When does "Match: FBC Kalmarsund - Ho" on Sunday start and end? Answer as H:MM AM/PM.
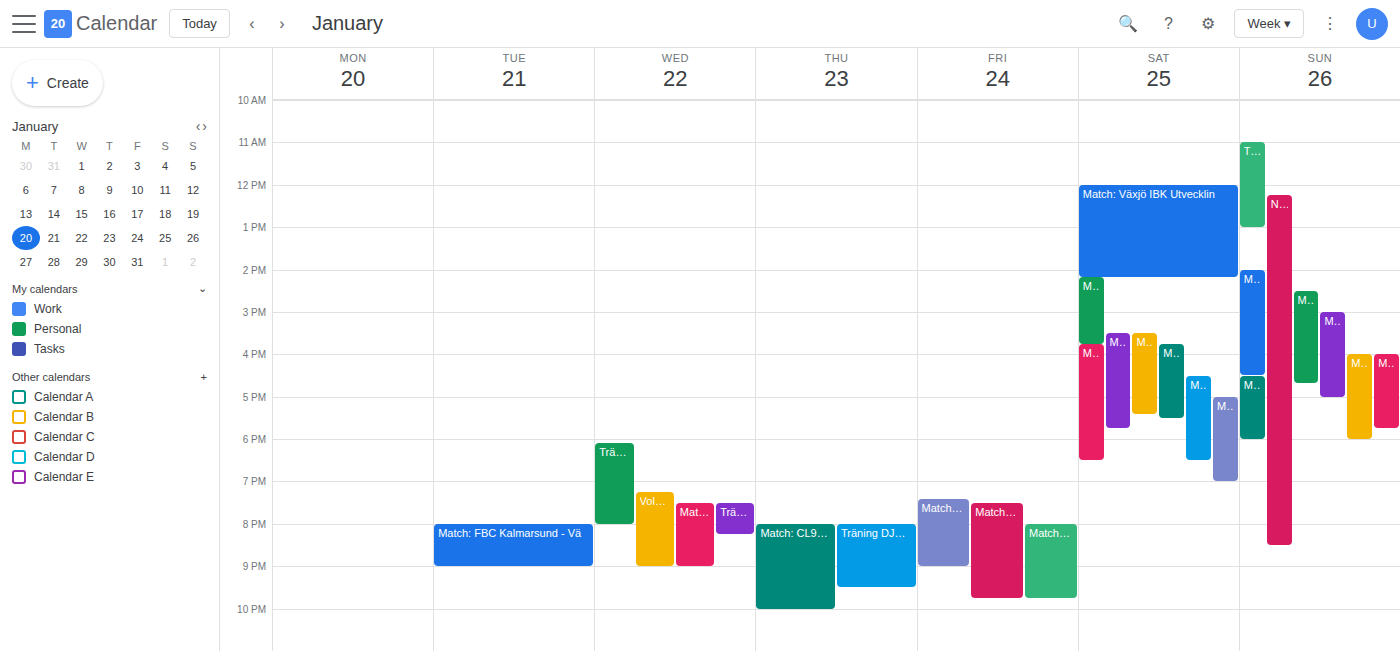
2:00 PM to 4:30 PM